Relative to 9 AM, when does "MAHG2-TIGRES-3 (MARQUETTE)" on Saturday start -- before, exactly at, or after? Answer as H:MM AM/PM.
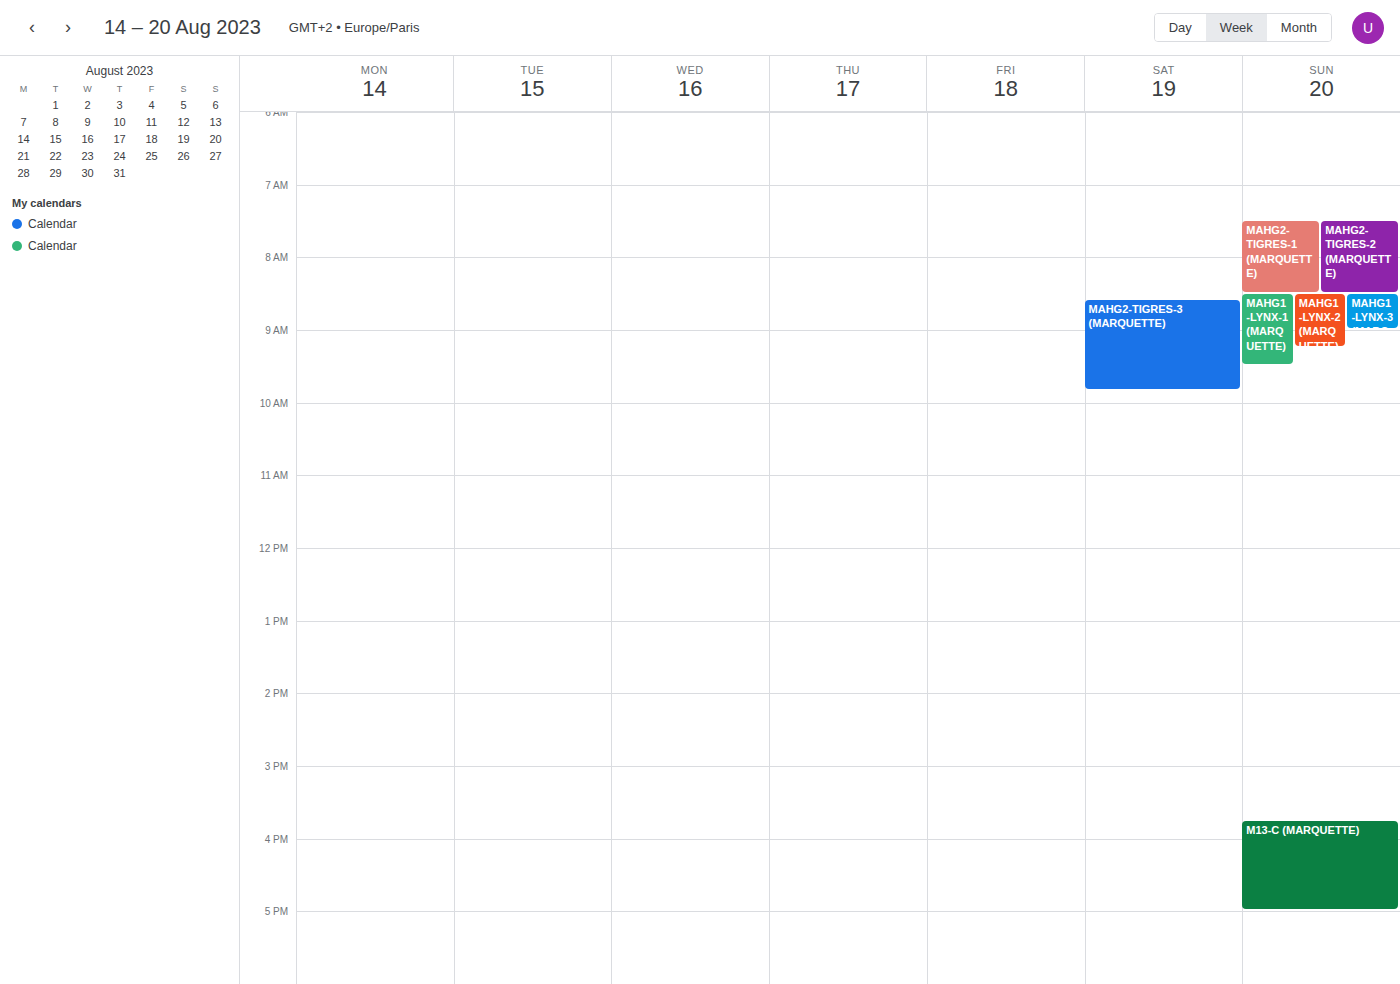
8:35 AM -- before 9 AM, 25 minutes above the 9 AM line.